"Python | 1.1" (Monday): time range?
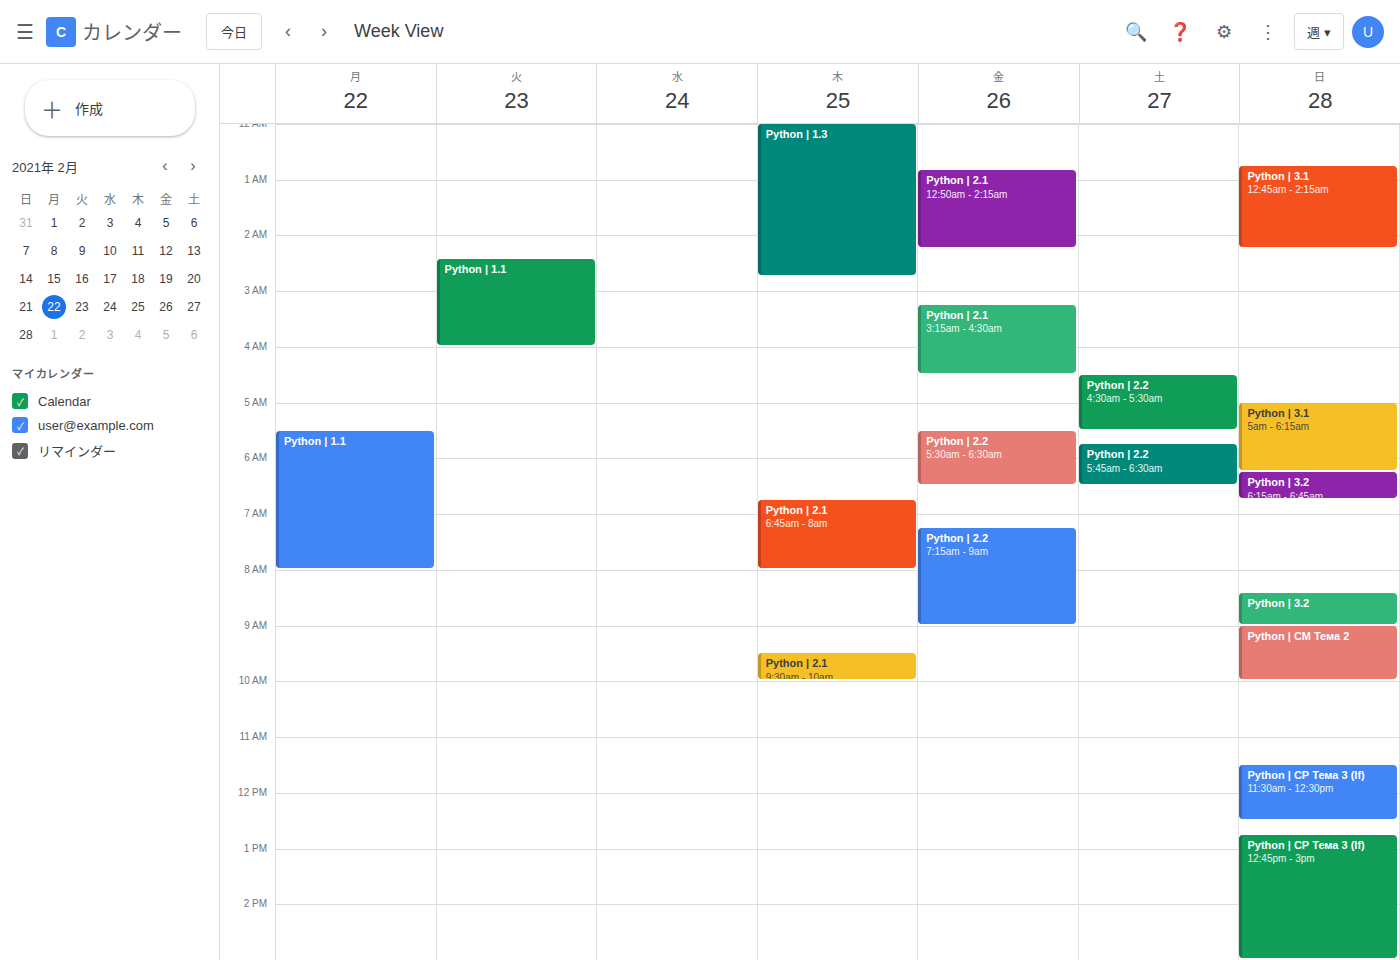
5:30 AM to 8:00 AM